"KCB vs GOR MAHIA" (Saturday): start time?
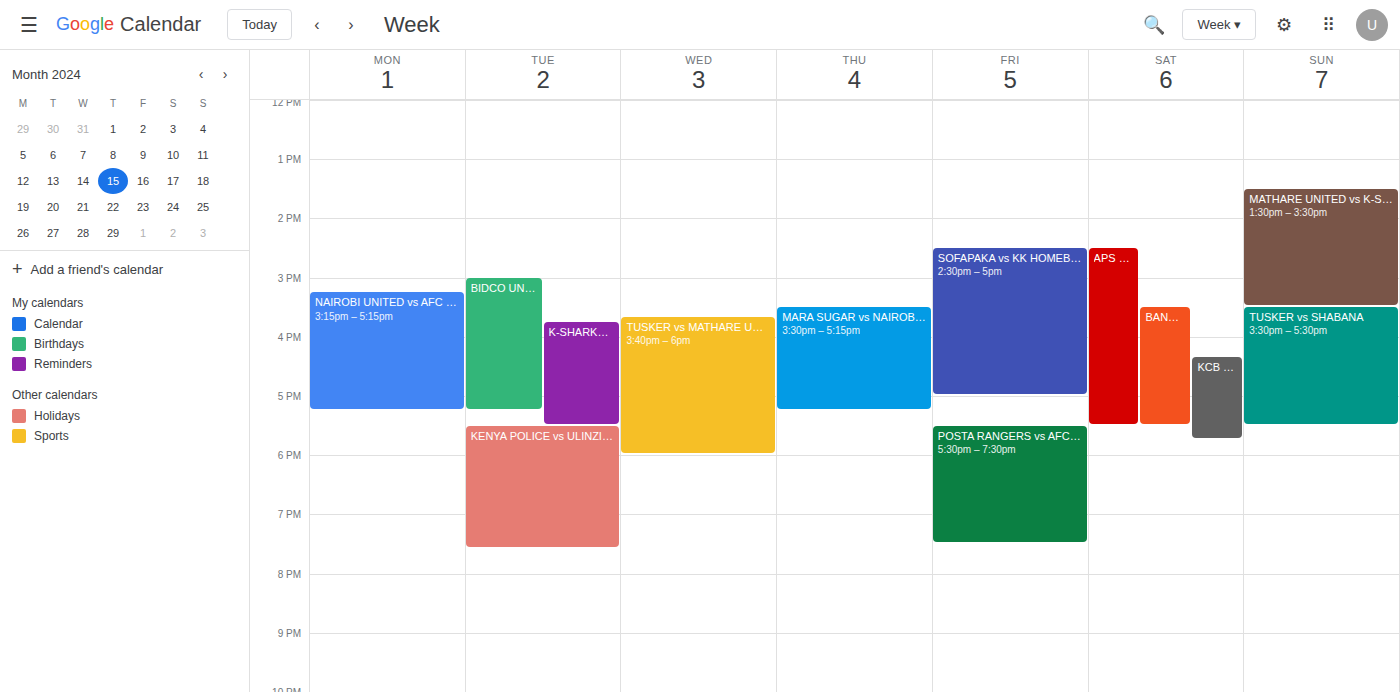
4:20 PM